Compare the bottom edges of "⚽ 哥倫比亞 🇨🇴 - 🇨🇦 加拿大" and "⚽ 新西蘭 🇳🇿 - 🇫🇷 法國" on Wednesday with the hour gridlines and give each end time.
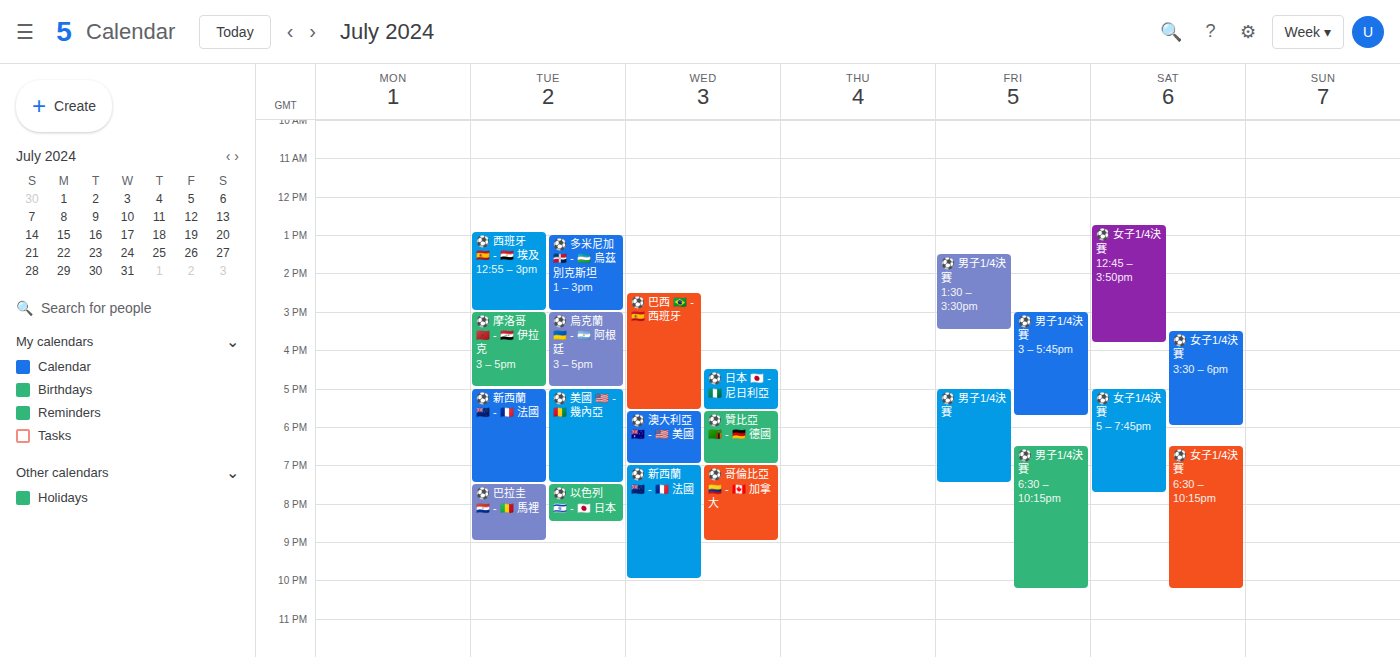
"⚽ 哥倫比亞 🇨🇴 - 🇨🇦 加拿大": 9:00 PM, exactly on the 9 PM line. "⚽ 新西蘭 🇳🇿 - 🇫🇷 法國": 10:00 PM, exactly on the 10 PM line.